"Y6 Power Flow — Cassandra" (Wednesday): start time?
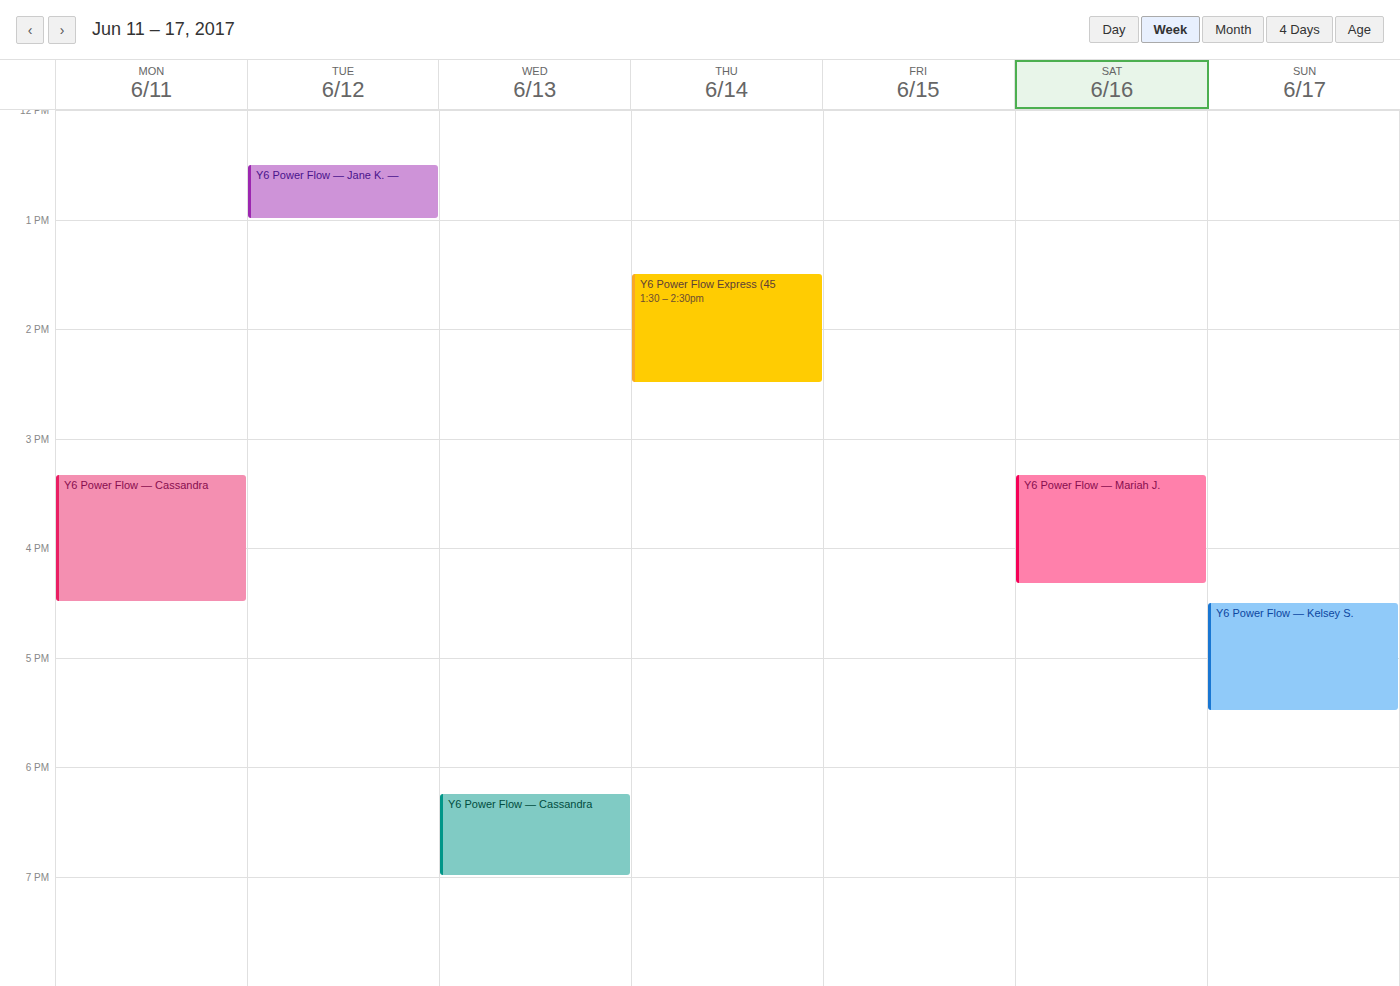
18:15